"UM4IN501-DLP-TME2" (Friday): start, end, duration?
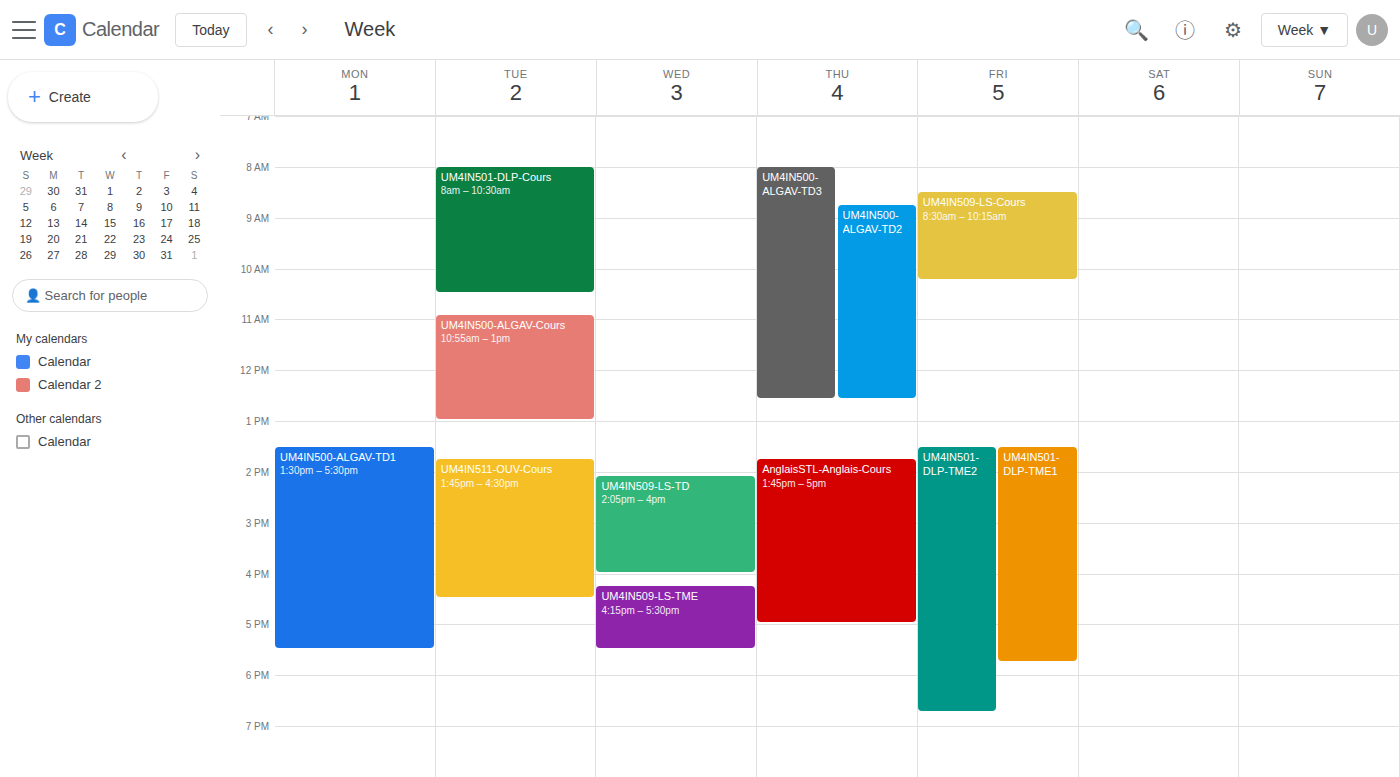
1:30 PM to 6:45 PM, 5 hours 15 minutes